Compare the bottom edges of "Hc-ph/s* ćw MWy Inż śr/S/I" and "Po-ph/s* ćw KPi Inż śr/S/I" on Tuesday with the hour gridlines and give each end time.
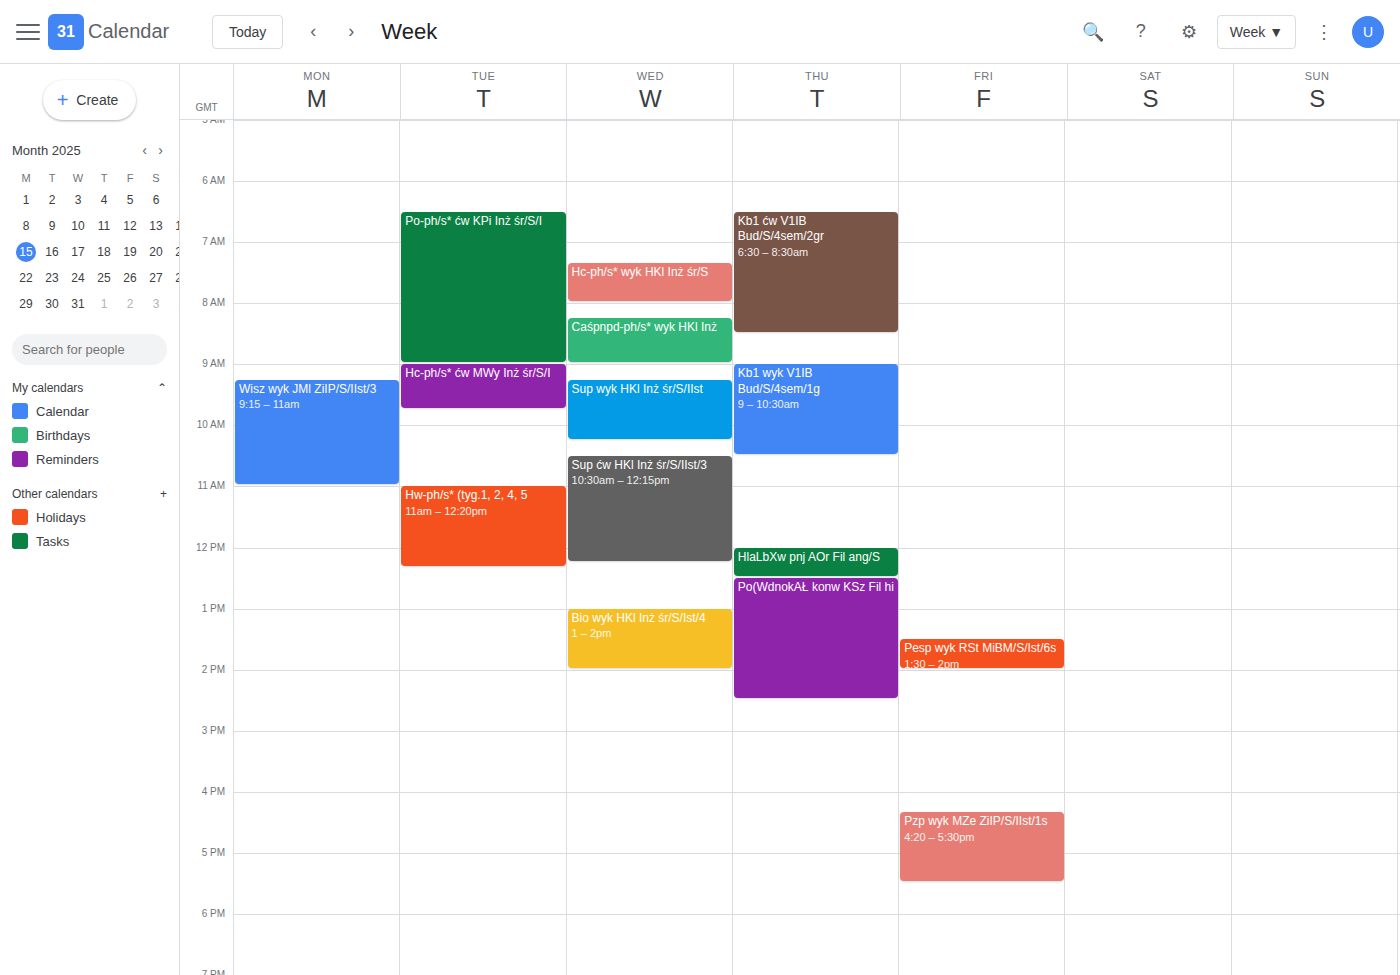
"Hc-ph/s* ćw MWy Inż śr/S/I": 09:45, neither: three quarters of the way from the 09:00 line to the 10:00 line. "Po-ph/s* ćw KPi Inż śr/S/I": 09:00, exactly on the 09:00 line.